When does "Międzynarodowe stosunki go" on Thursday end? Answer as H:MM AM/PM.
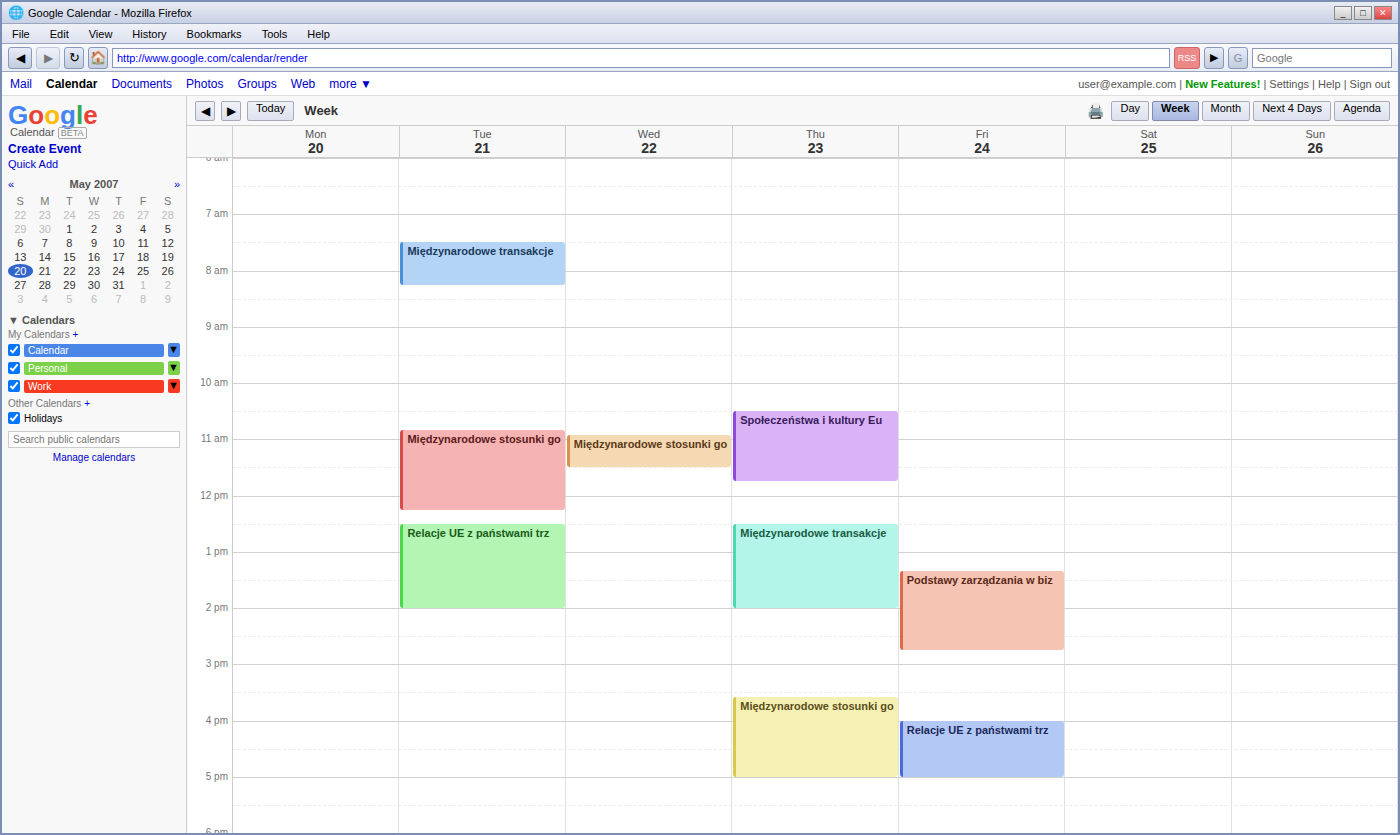
5:00 PM